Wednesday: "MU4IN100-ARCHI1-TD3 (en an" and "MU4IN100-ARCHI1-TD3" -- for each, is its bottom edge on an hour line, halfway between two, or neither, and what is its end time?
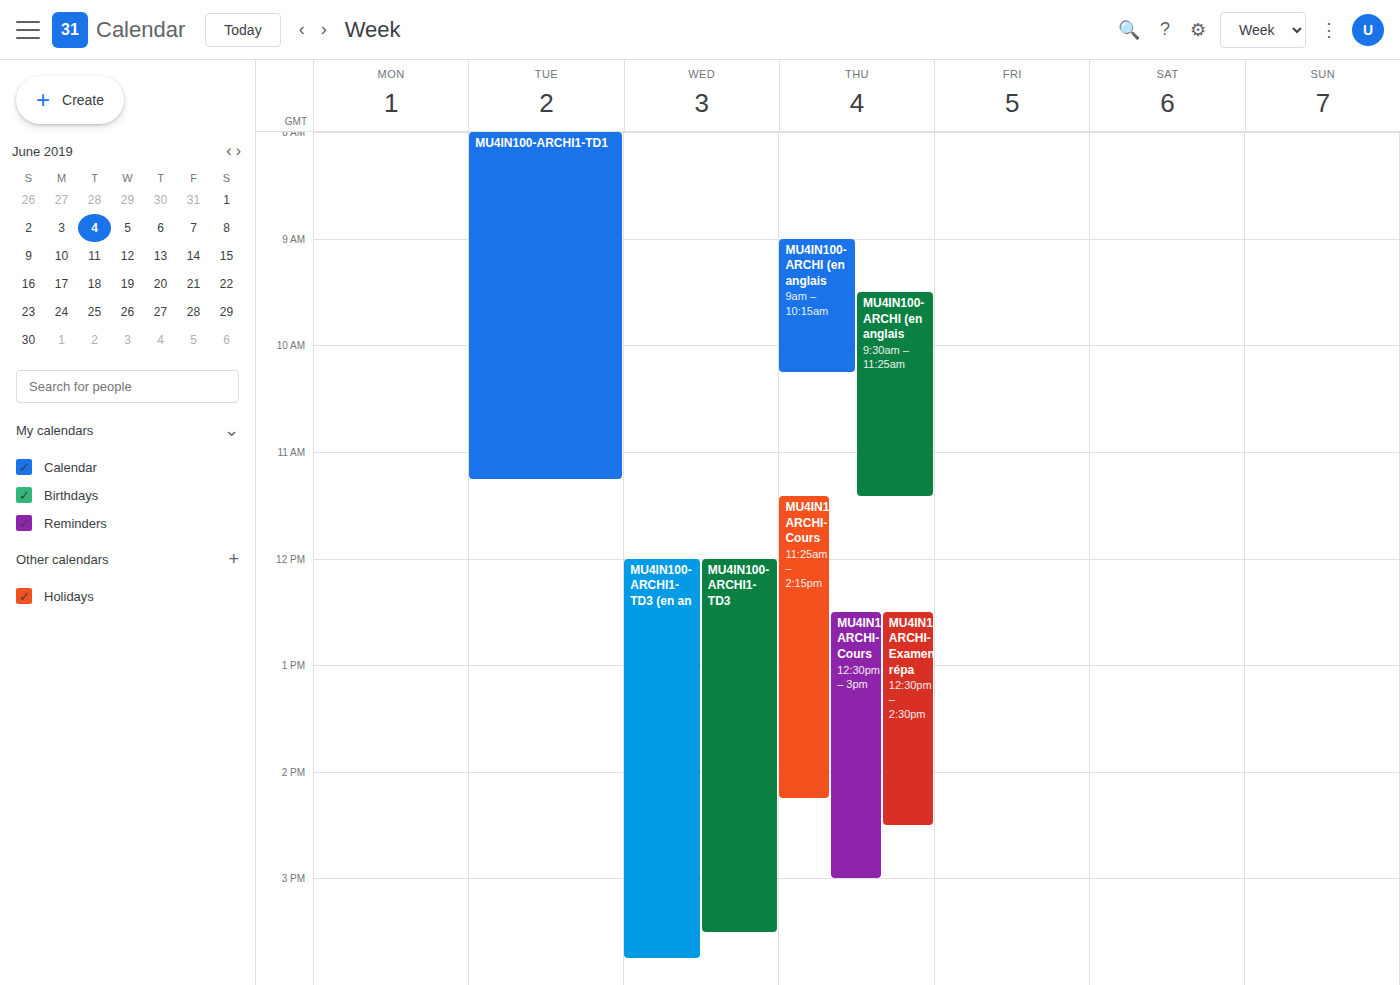
"MU4IN100-ARCHI1-TD3 (en an": 3:45 PM, neither: three quarters of the way from the 3 PM line to the 4 PM line. "MU4IN100-ARCHI1-TD3": 3:30 PM, halfway between the 3 PM and 4 PM lines.